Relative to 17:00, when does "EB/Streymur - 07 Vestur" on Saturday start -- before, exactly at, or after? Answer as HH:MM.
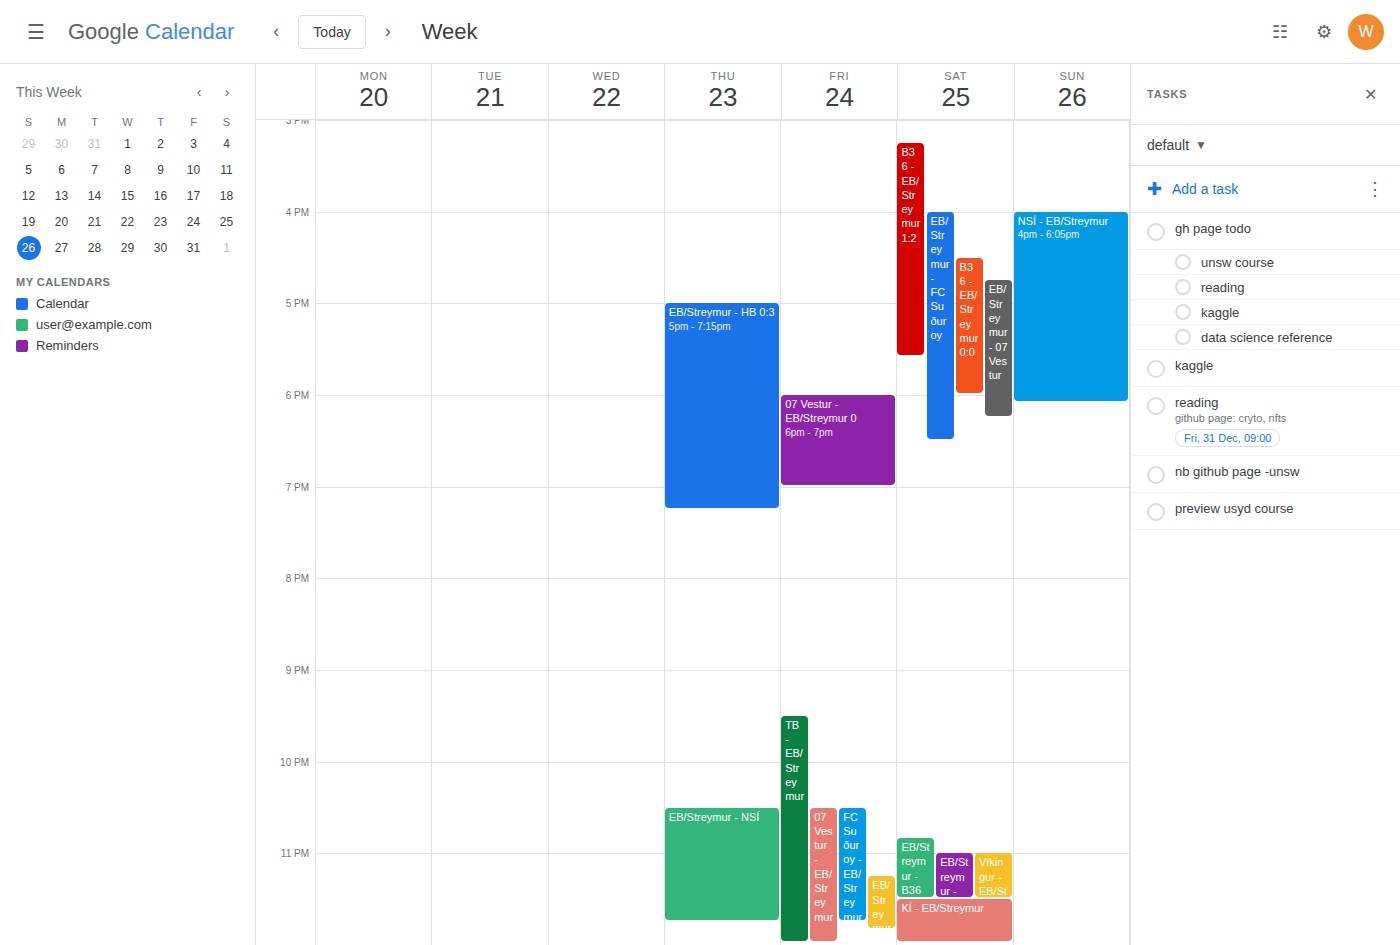
16:45 -- before 17:00, 15 minutes above the 17:00 line.